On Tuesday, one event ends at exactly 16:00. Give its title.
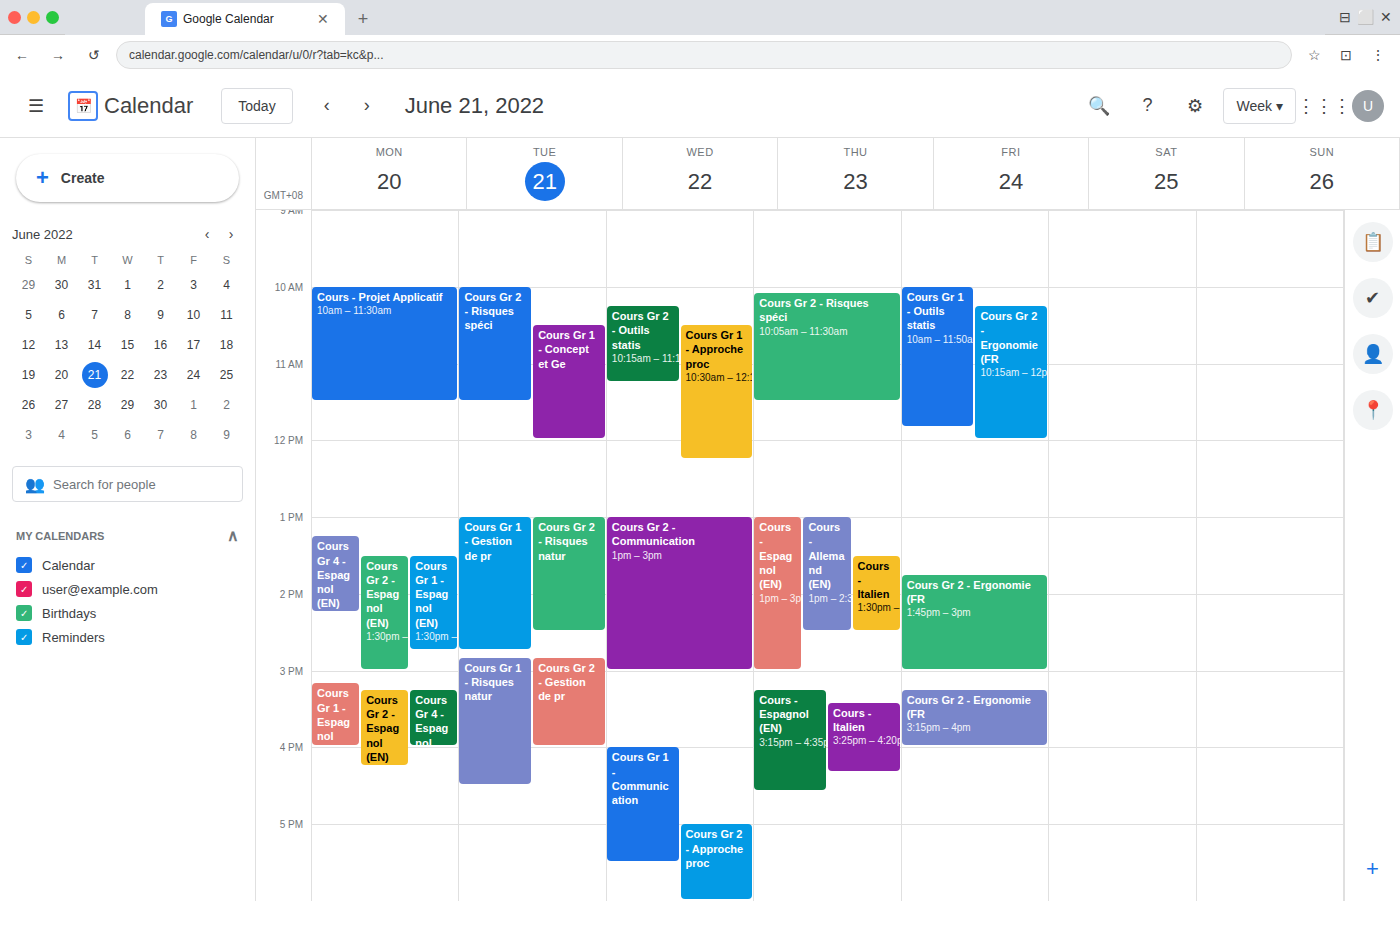
"Cours Gr 2 - Gestion de pr"